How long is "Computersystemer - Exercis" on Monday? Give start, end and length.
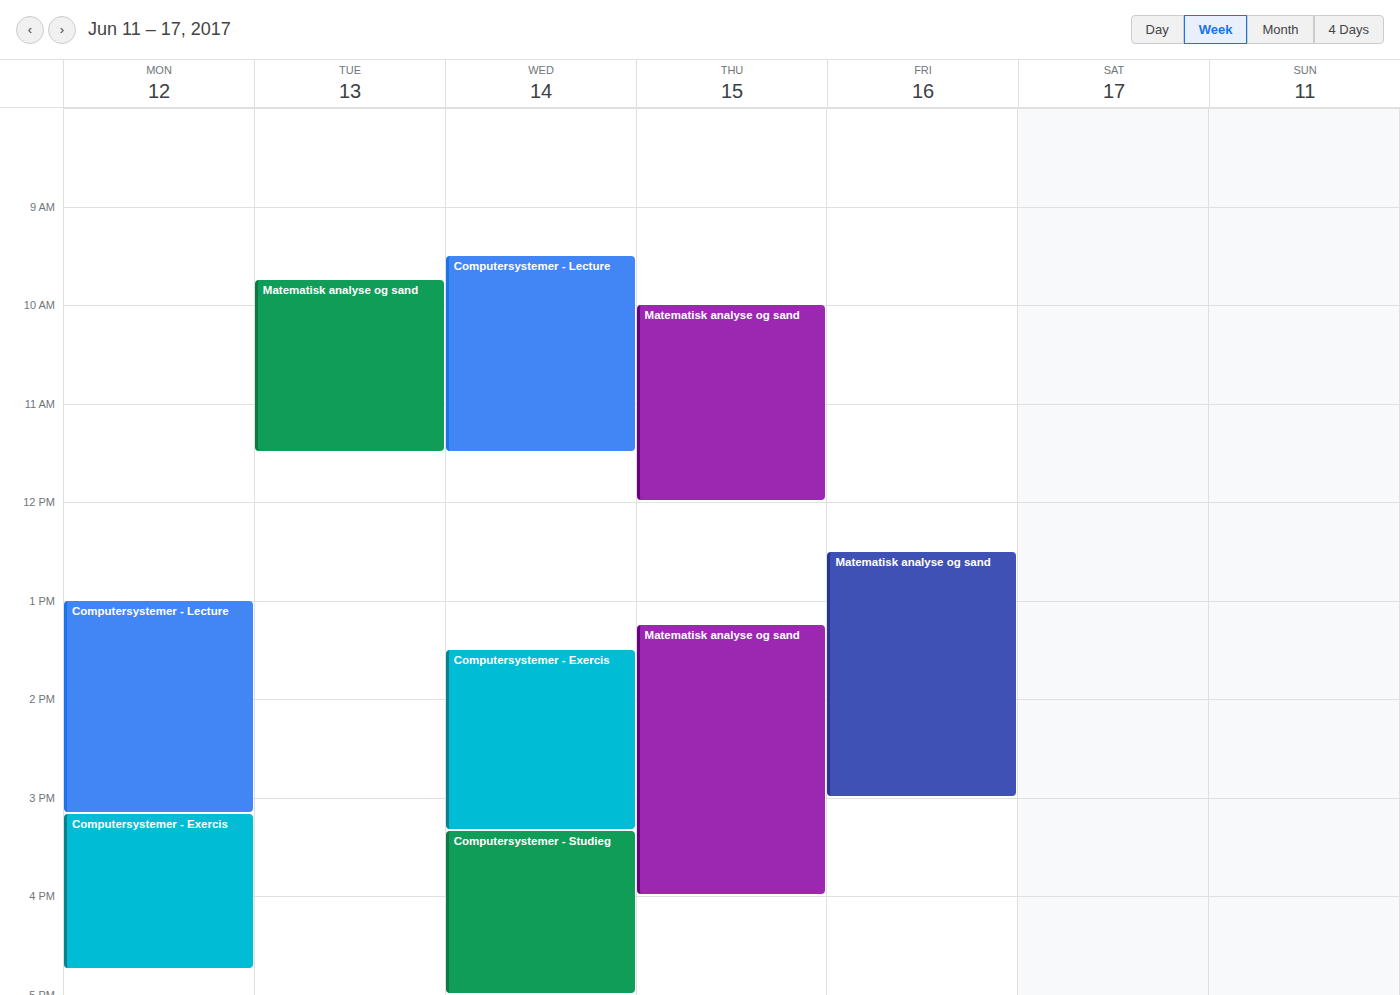
3:10 PM to 4:45 PM, 1 hour 35 minutes